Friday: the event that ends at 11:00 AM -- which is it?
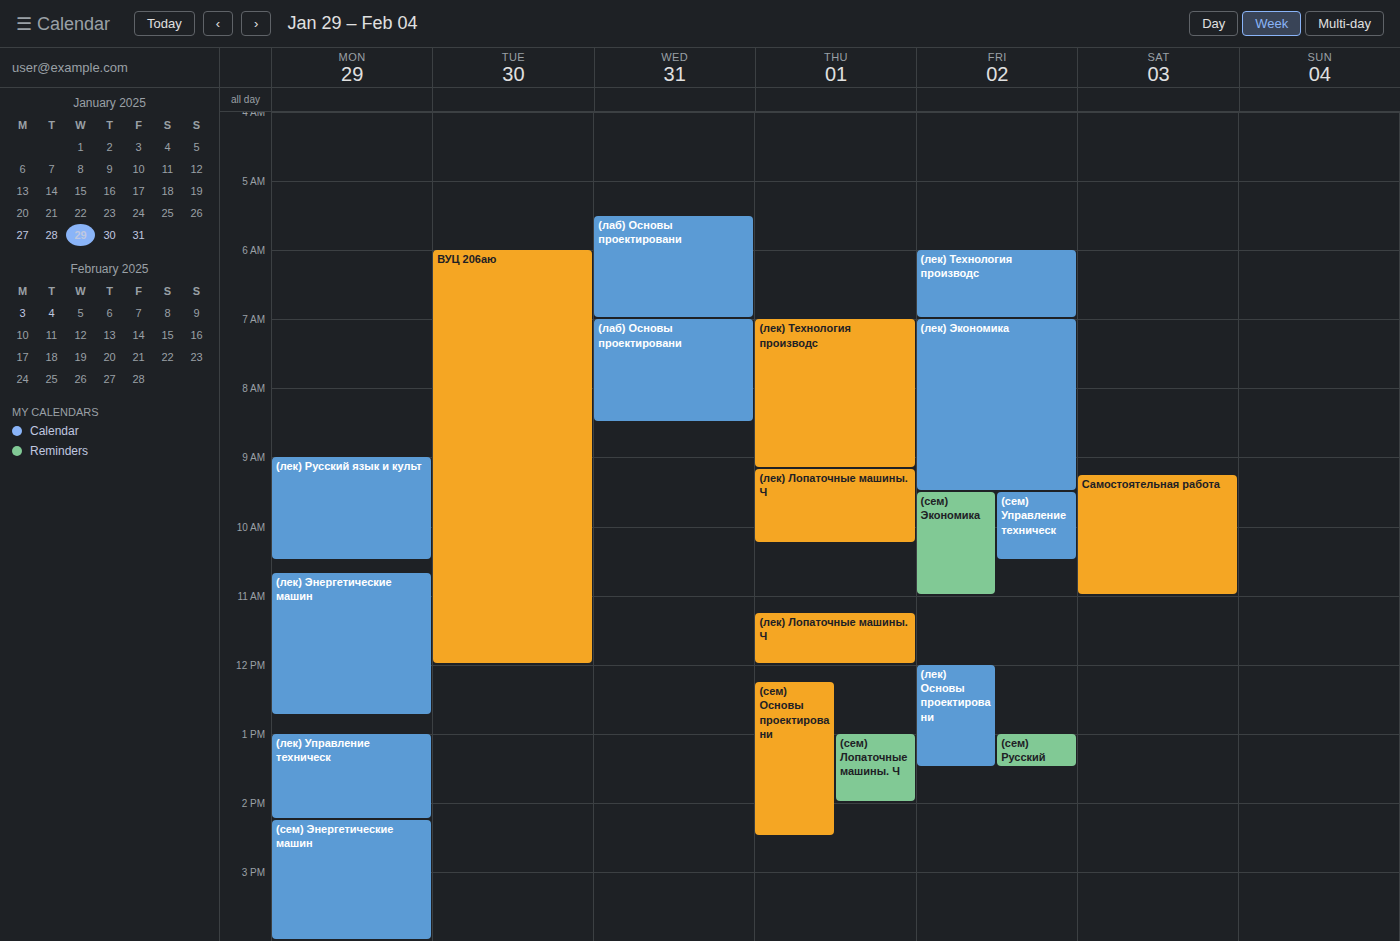
"(сем) Экономика"